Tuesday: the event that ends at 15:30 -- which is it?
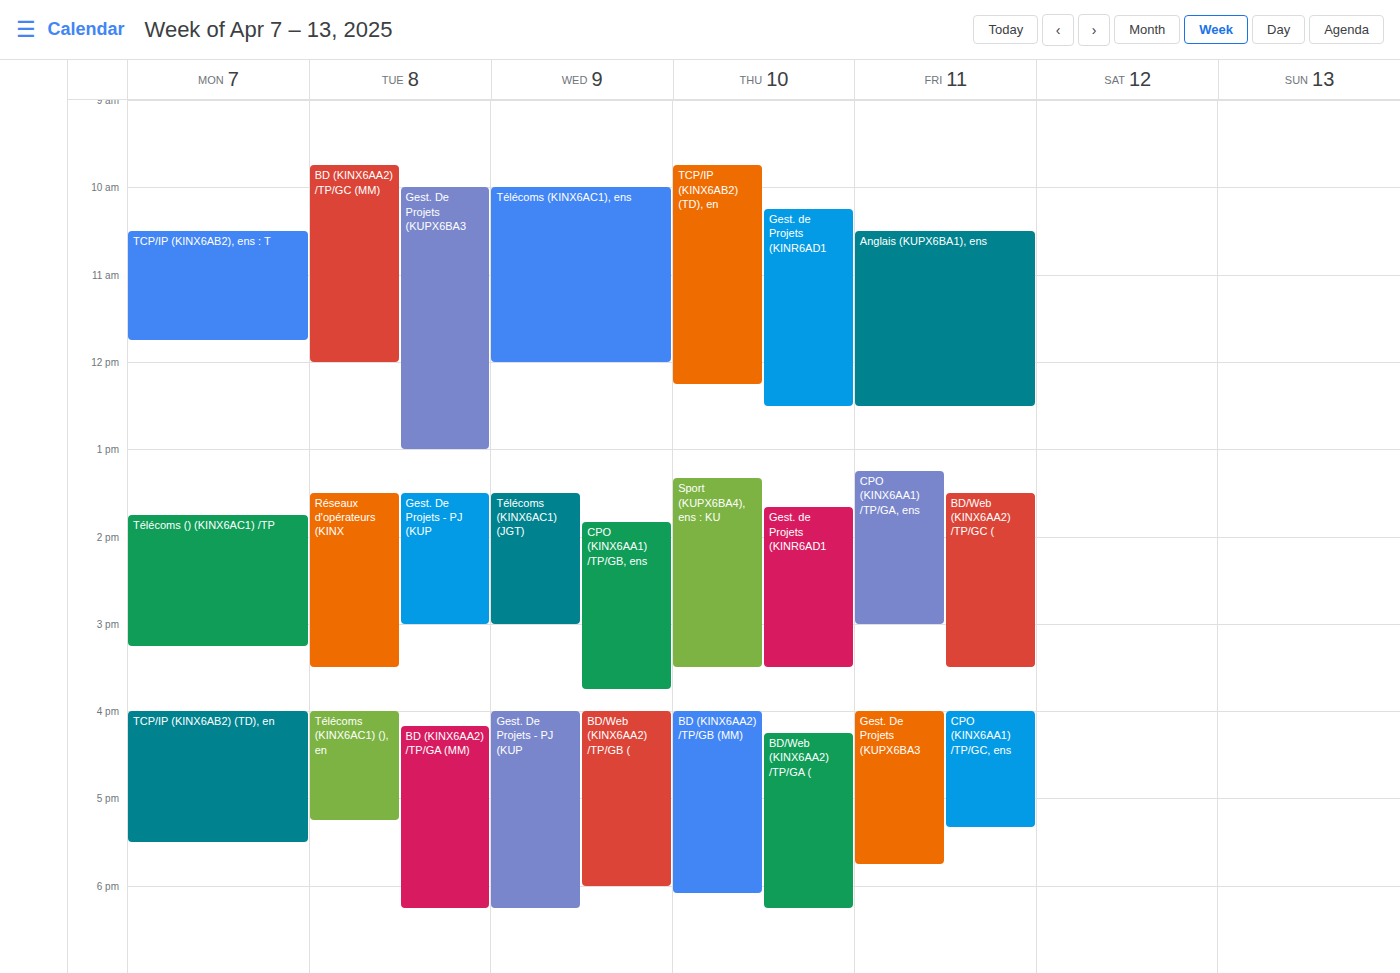
"Réseaux d'opérateurs (KINX"